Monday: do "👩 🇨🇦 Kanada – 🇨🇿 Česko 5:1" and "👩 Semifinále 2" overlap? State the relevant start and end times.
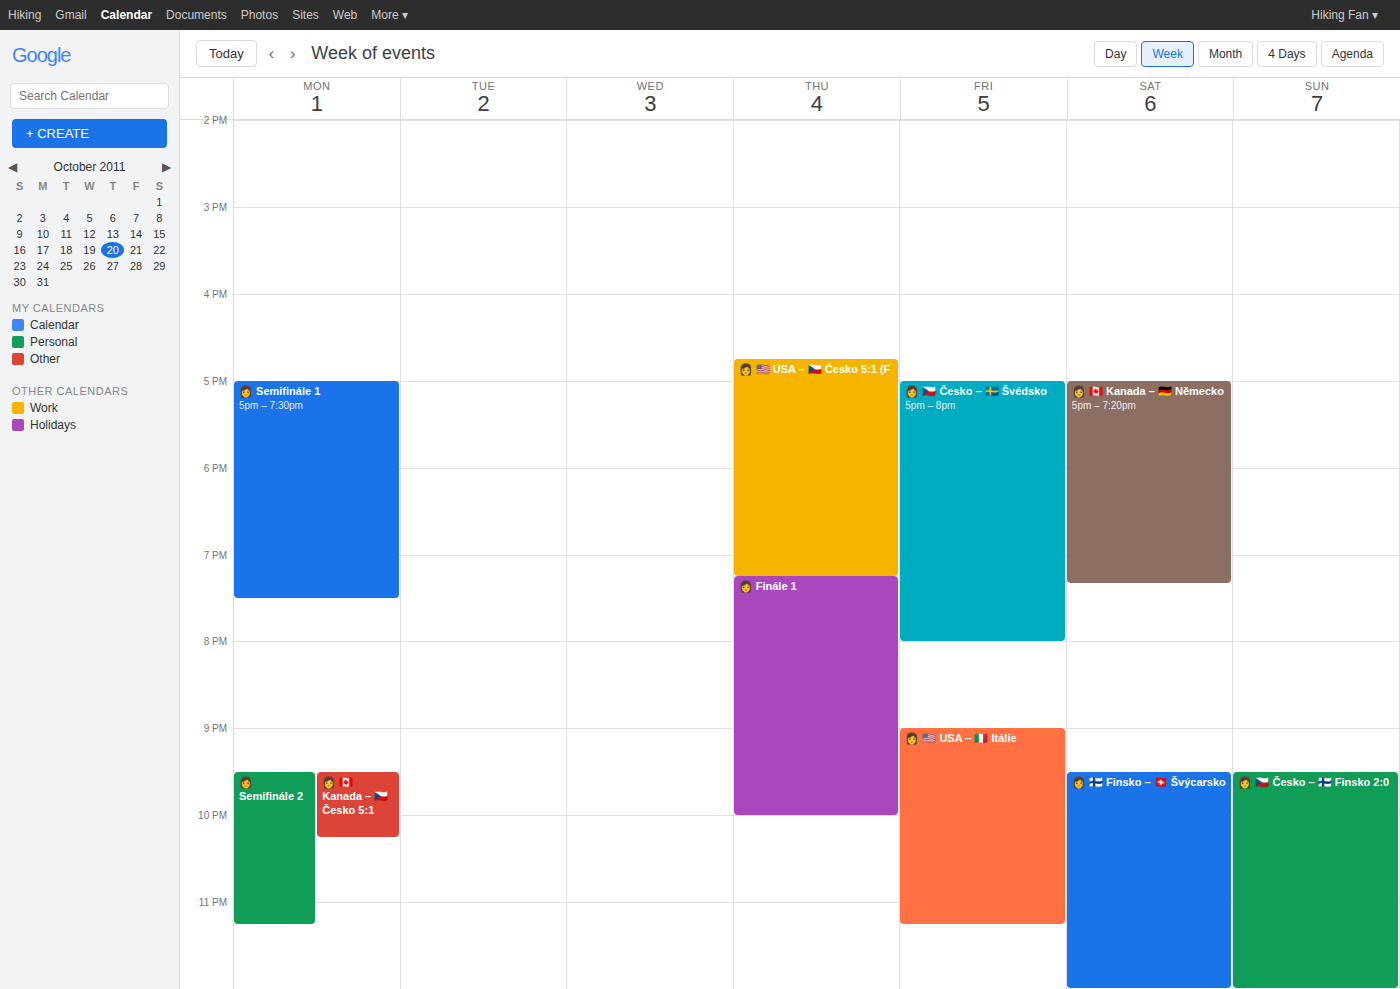
"👩 Semifinále 2" starts at 9:30 PM, before "👩 🇨🇦 Kanada – 🇨🇿 Česko 5:1" ends at 10:15 PM -- they overlap.